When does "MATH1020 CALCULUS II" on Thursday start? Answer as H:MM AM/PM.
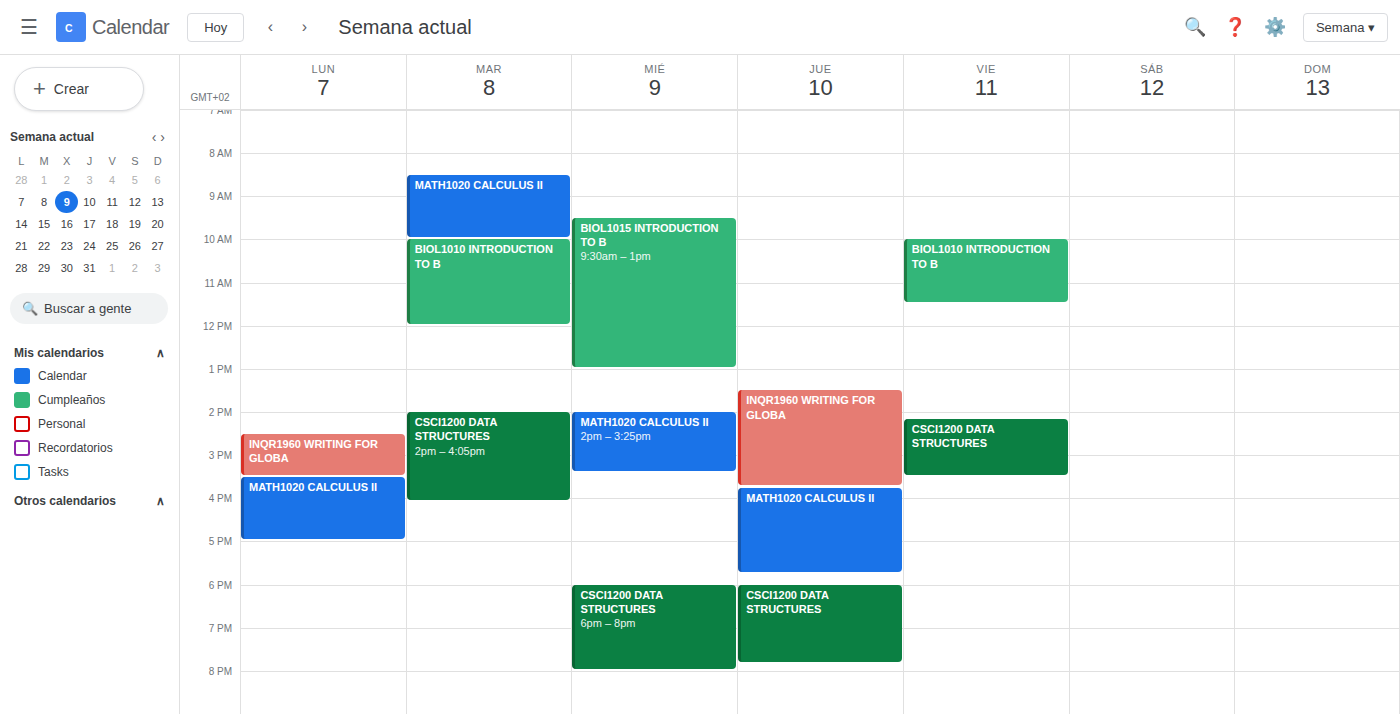
3:45 PM